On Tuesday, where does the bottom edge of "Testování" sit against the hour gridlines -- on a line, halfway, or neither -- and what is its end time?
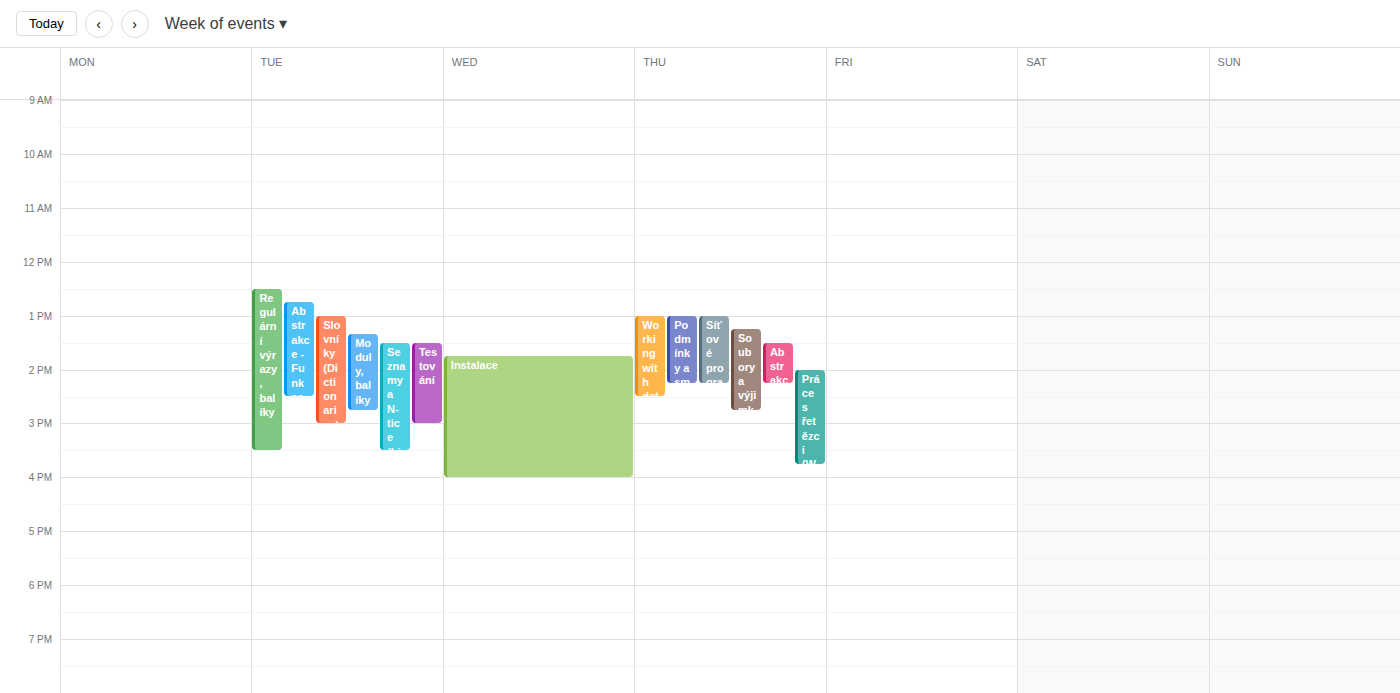
3:00 PM -- exactly on the 3 PM line.